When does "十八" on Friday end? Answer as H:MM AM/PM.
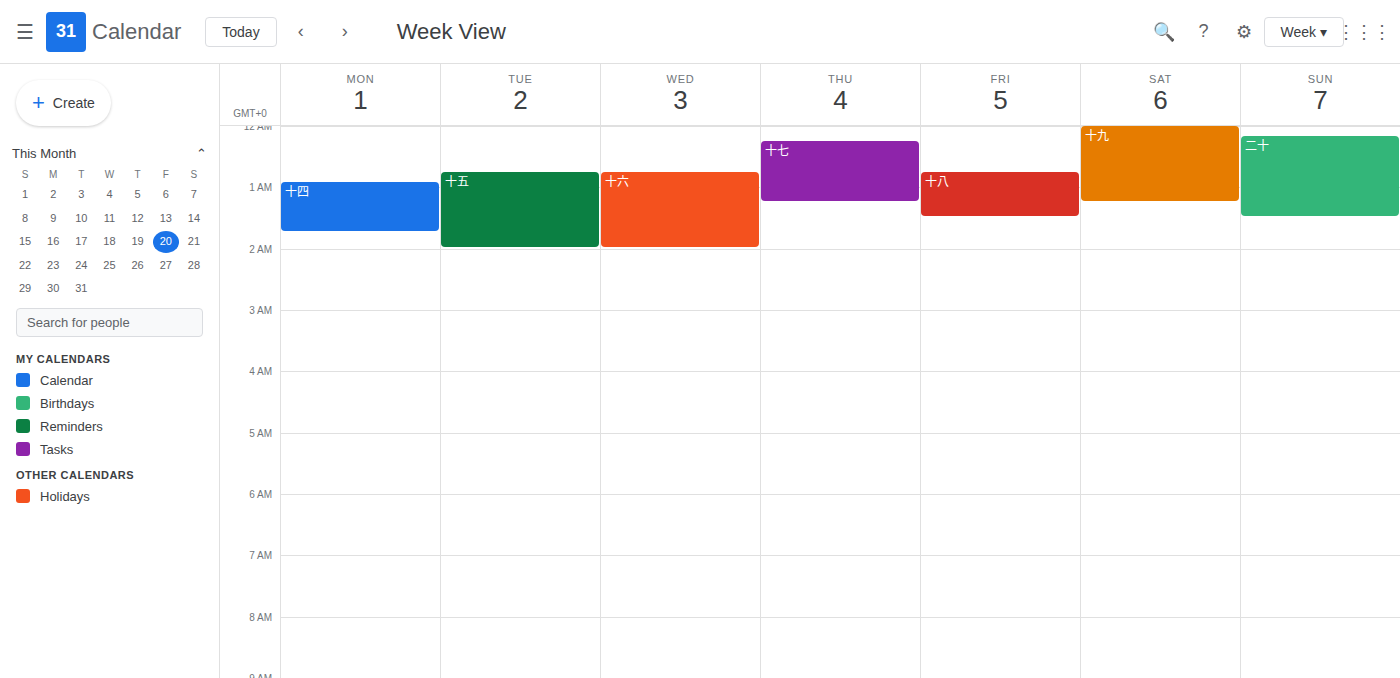
1:30 AM